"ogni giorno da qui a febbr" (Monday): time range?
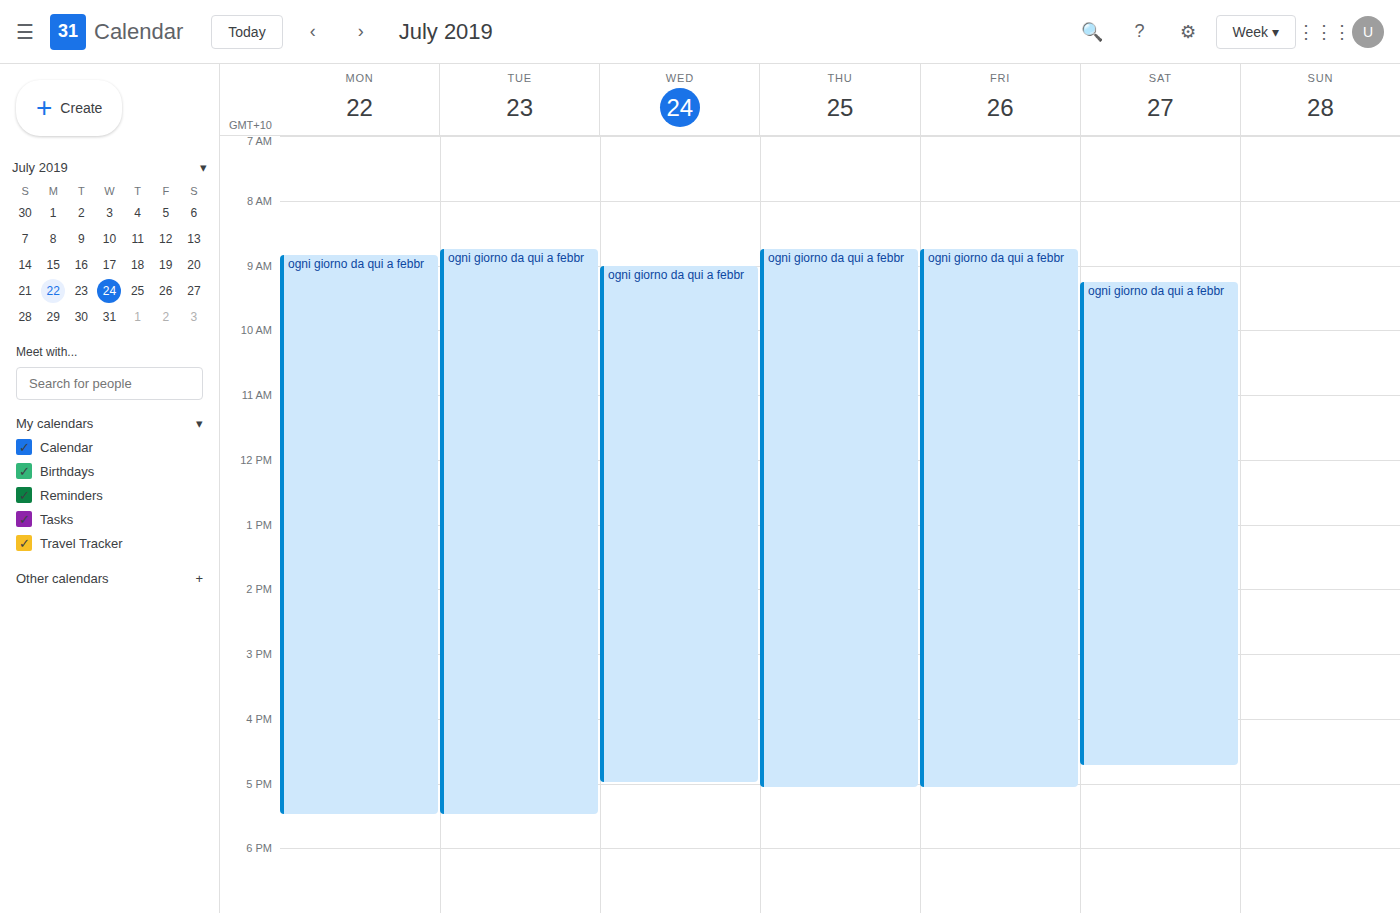
8:50 AM to 5:30 PM